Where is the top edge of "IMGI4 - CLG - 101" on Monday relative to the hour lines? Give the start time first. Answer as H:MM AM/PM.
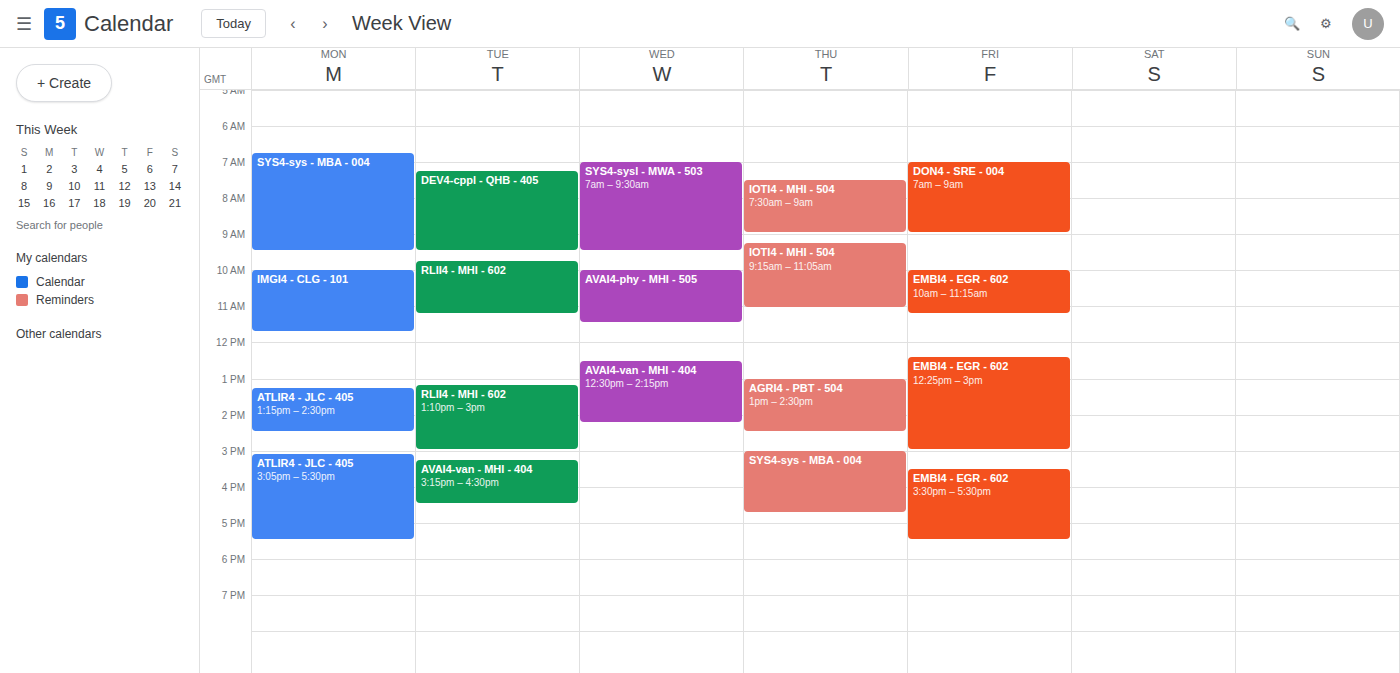
10:00 AM -- exactly on the 10 AM line.